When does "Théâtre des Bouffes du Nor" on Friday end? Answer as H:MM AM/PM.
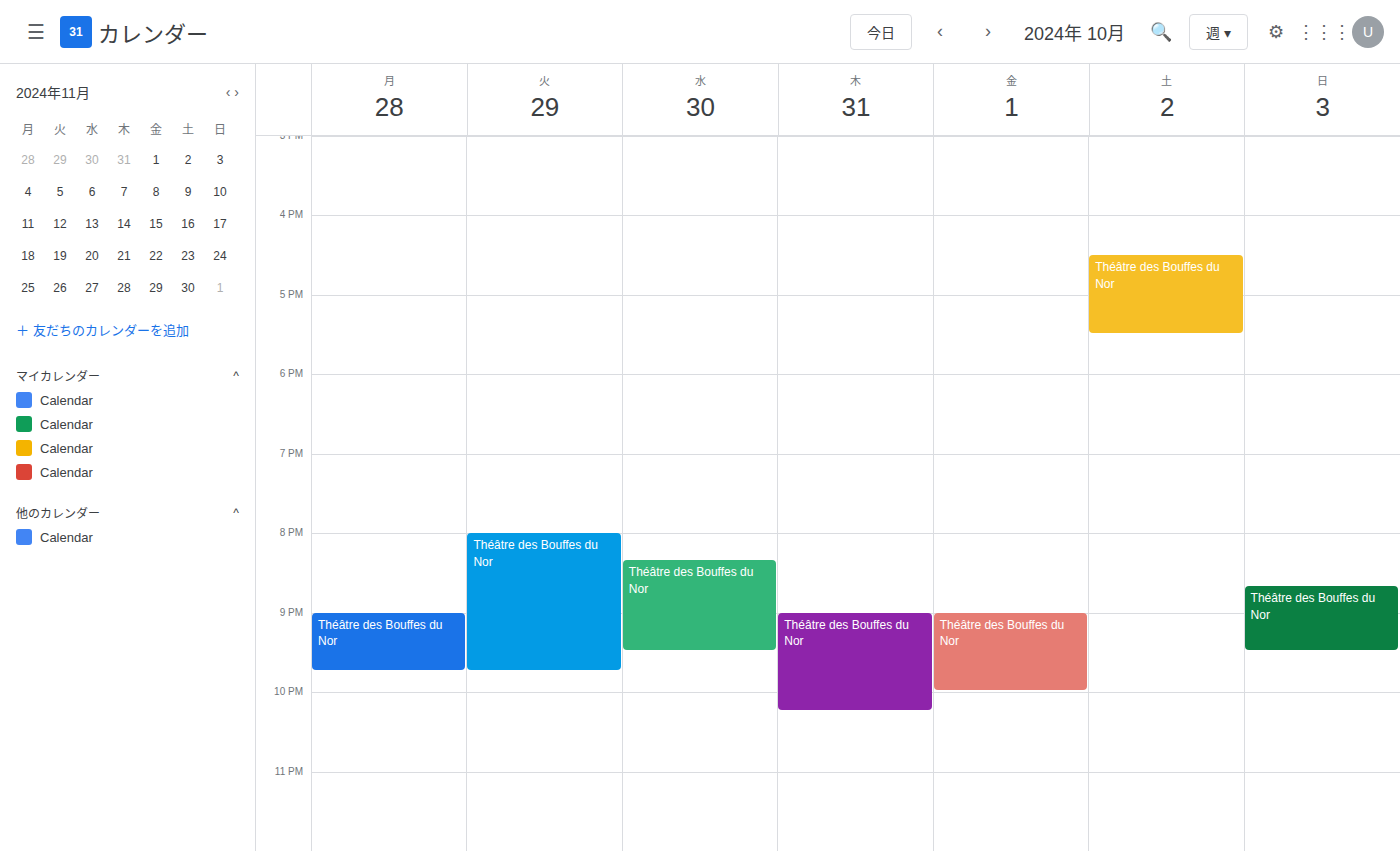
10:00 PM